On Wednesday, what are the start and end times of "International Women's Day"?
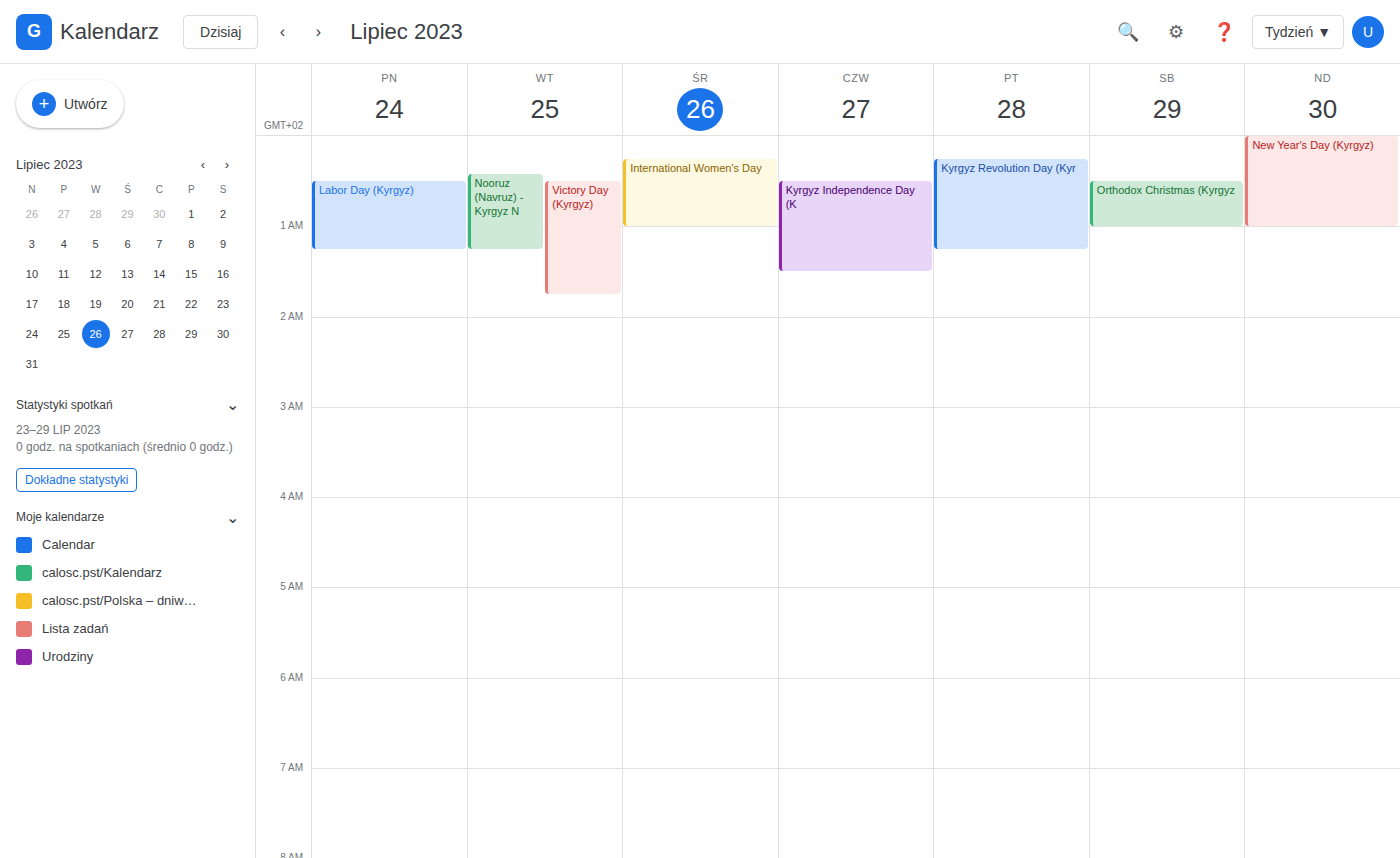
12:15 AM to 1:00 AM